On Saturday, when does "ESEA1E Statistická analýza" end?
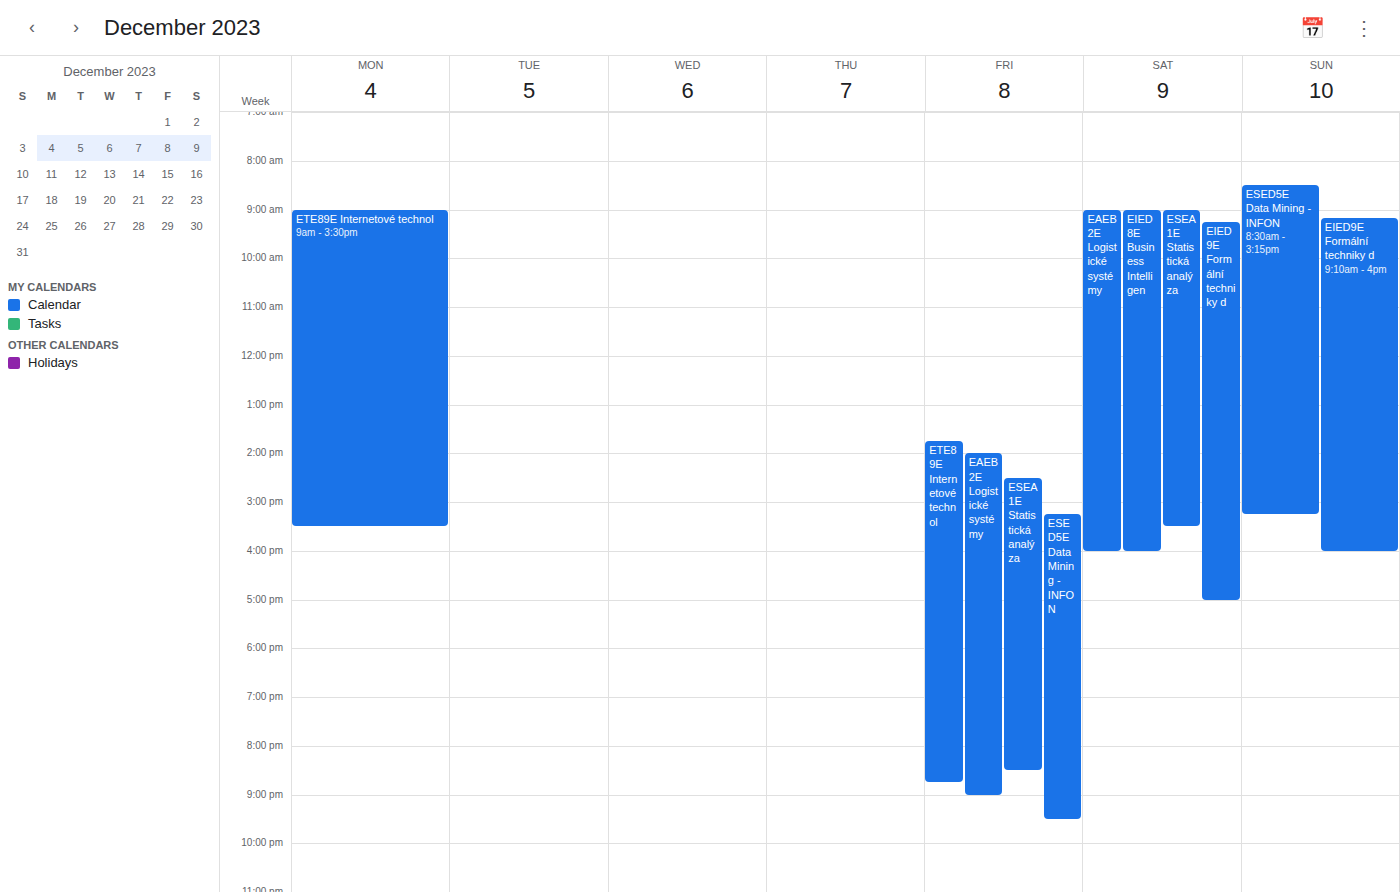
3:30 PM